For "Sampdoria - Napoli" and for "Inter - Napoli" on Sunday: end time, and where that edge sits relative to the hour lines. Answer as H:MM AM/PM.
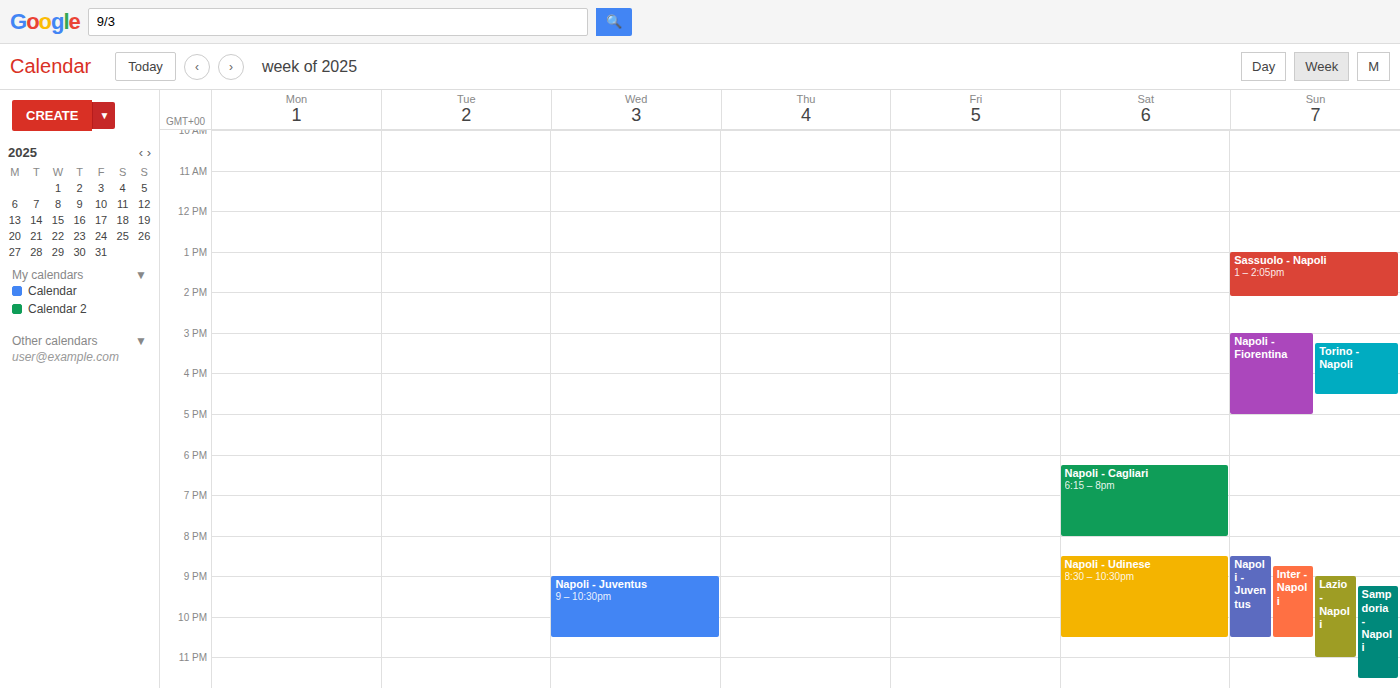
"Sampdoria - Napoli": 11:30 PM, halfway between the 11 PM and 12 AM lines. "Inter - Napoli": 10:30 PM, halfway between the 10 PM and 11 PM lines.